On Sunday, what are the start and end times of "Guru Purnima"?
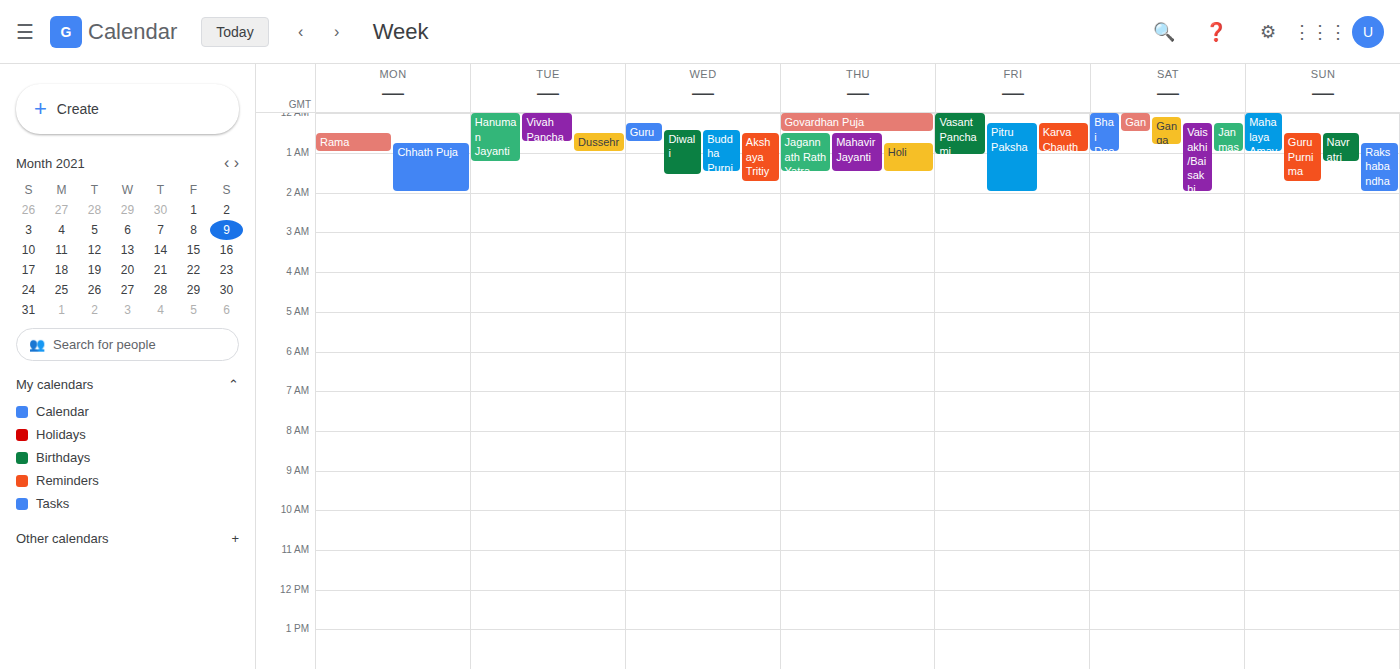
12:30 AM to 1:45 AM